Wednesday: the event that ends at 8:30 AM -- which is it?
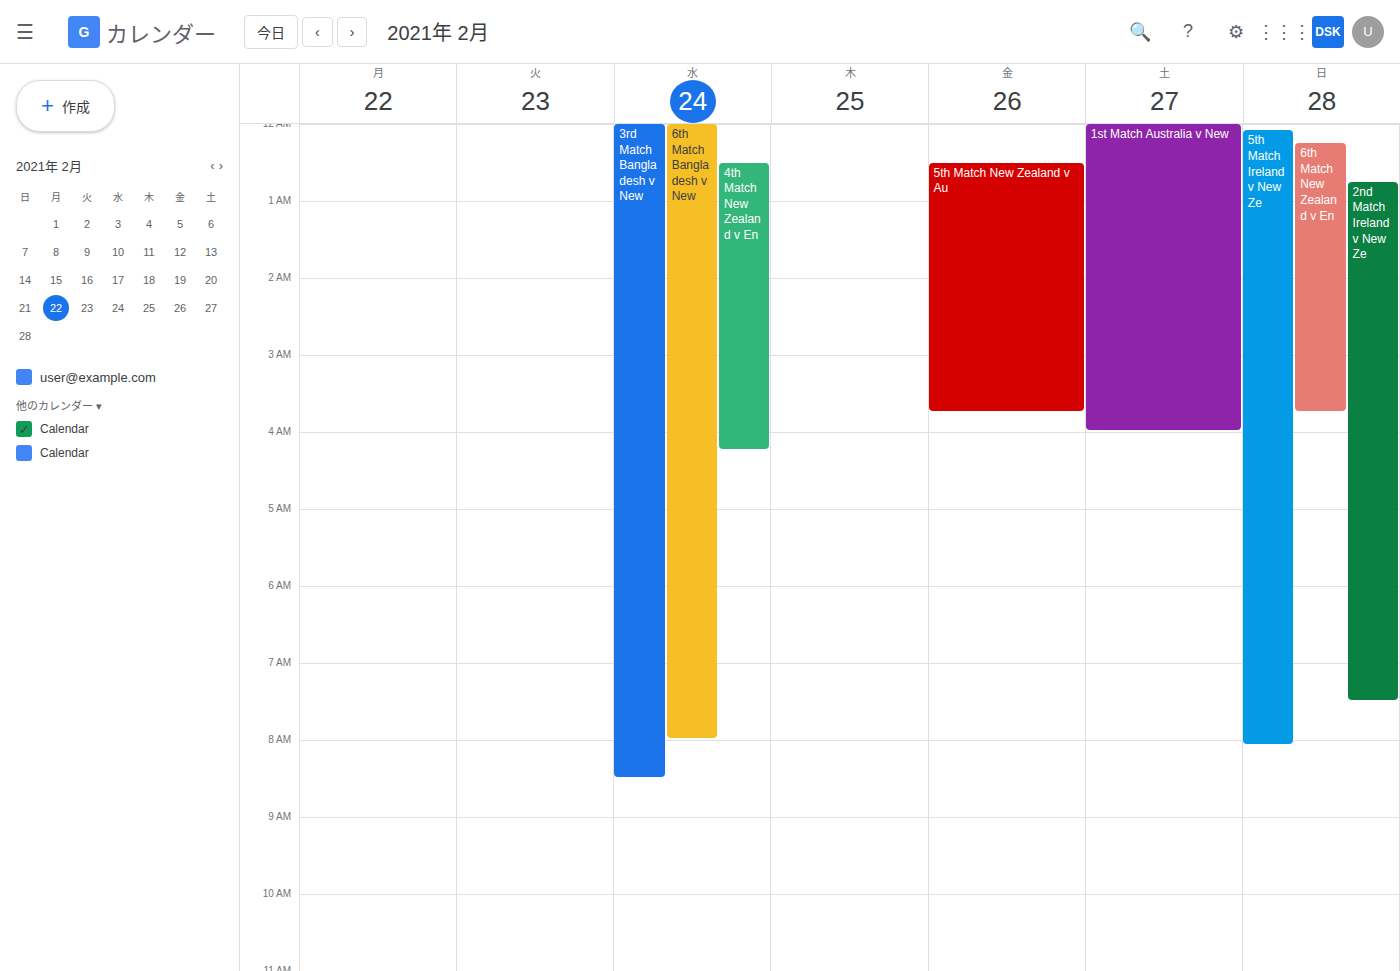
"3rd Match Bangladesh v New"